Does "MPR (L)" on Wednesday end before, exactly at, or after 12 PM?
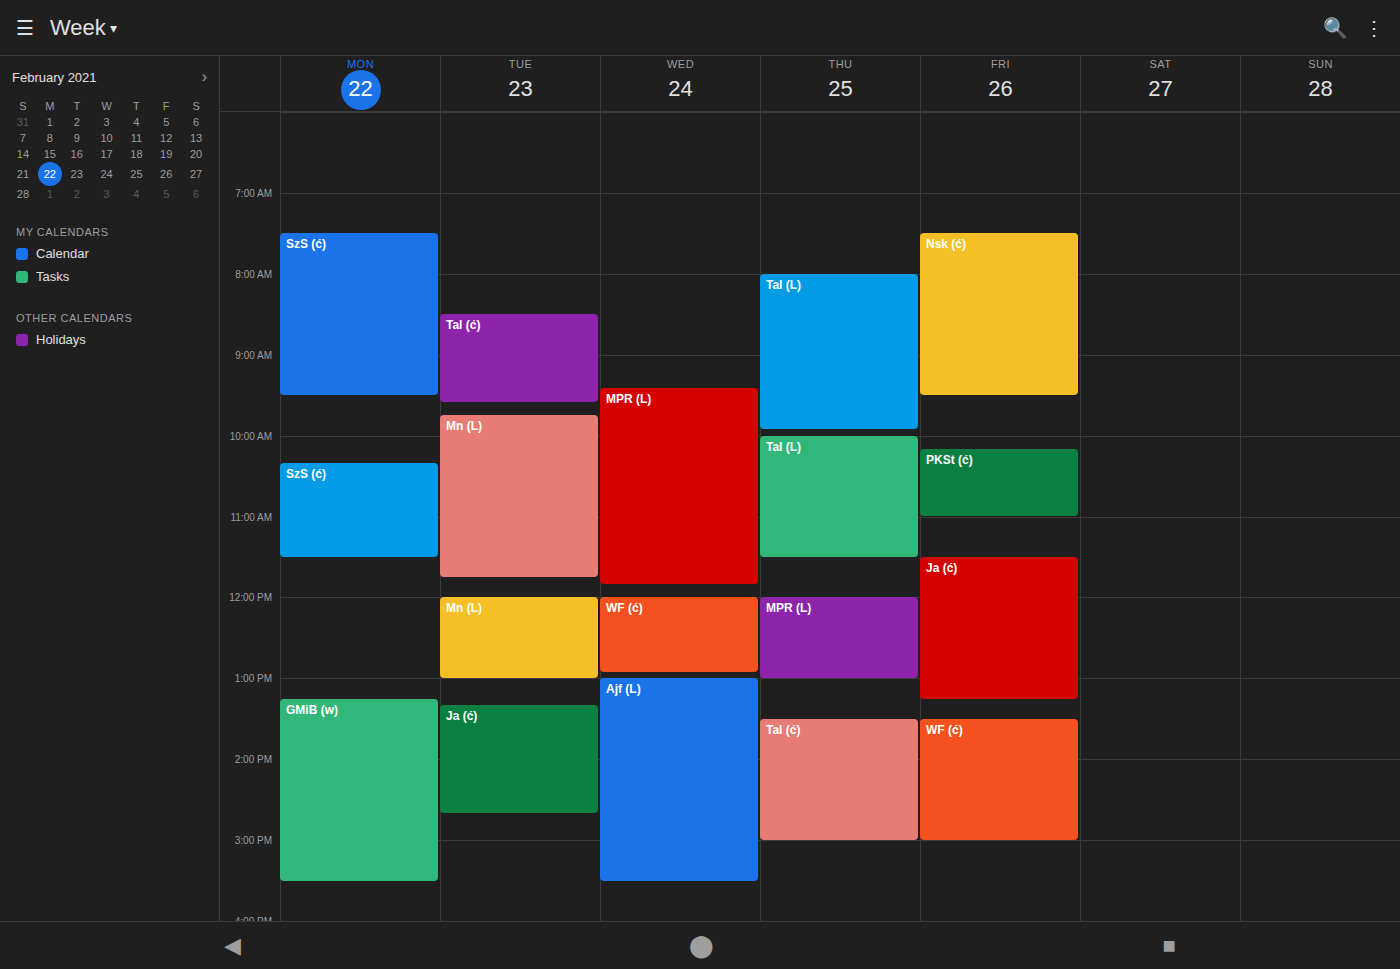
11:50 AM -- before 12 PM, 10 minutes above the 12 PM line.